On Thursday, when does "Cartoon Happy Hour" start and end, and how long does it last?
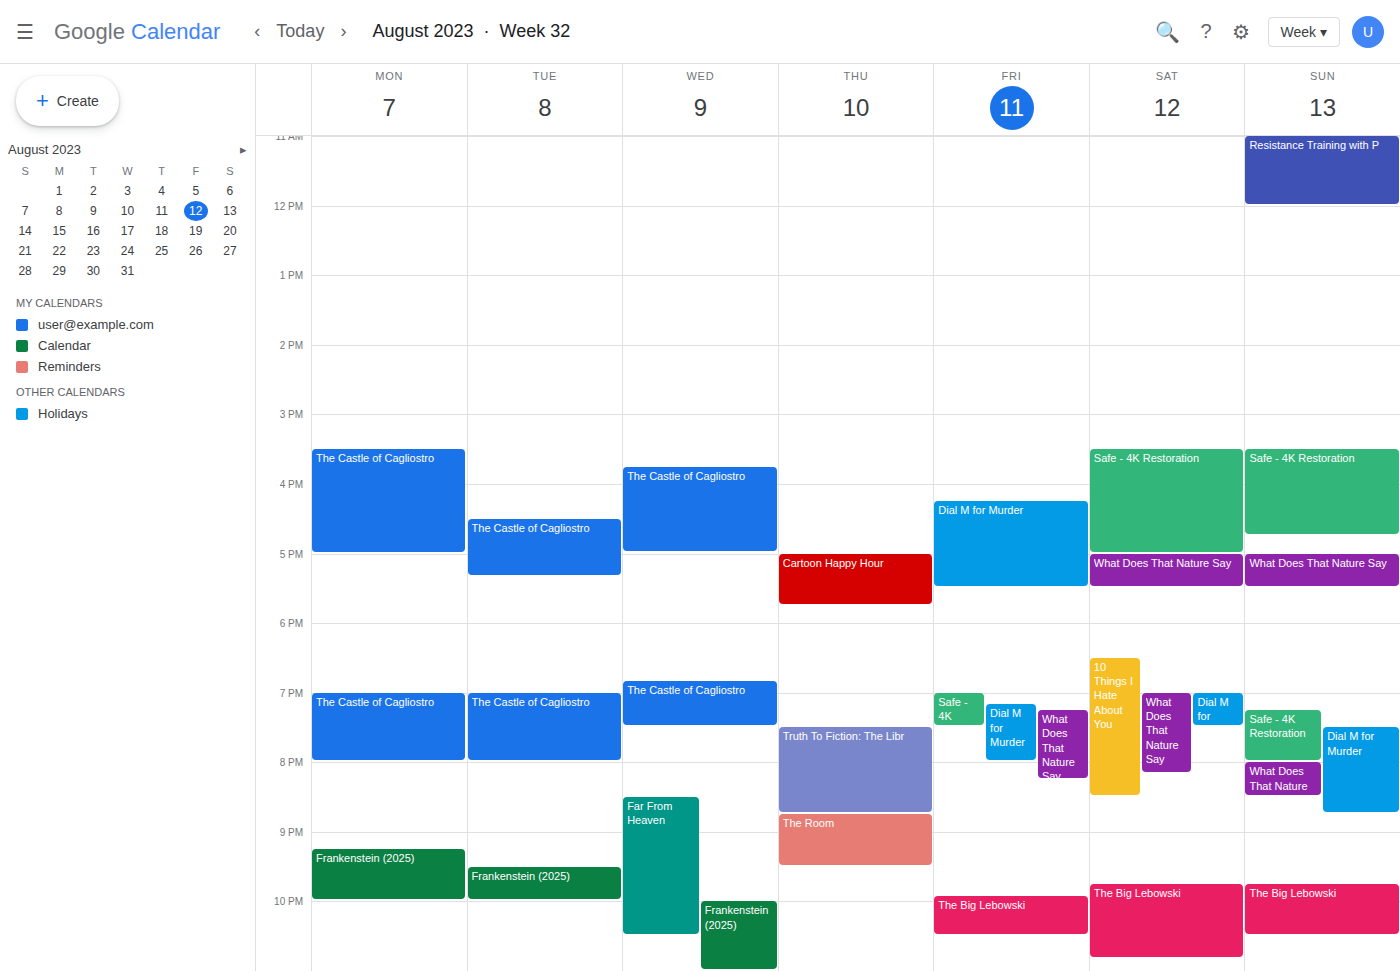
5:00 PM to 5:45 PM, 45 minutes